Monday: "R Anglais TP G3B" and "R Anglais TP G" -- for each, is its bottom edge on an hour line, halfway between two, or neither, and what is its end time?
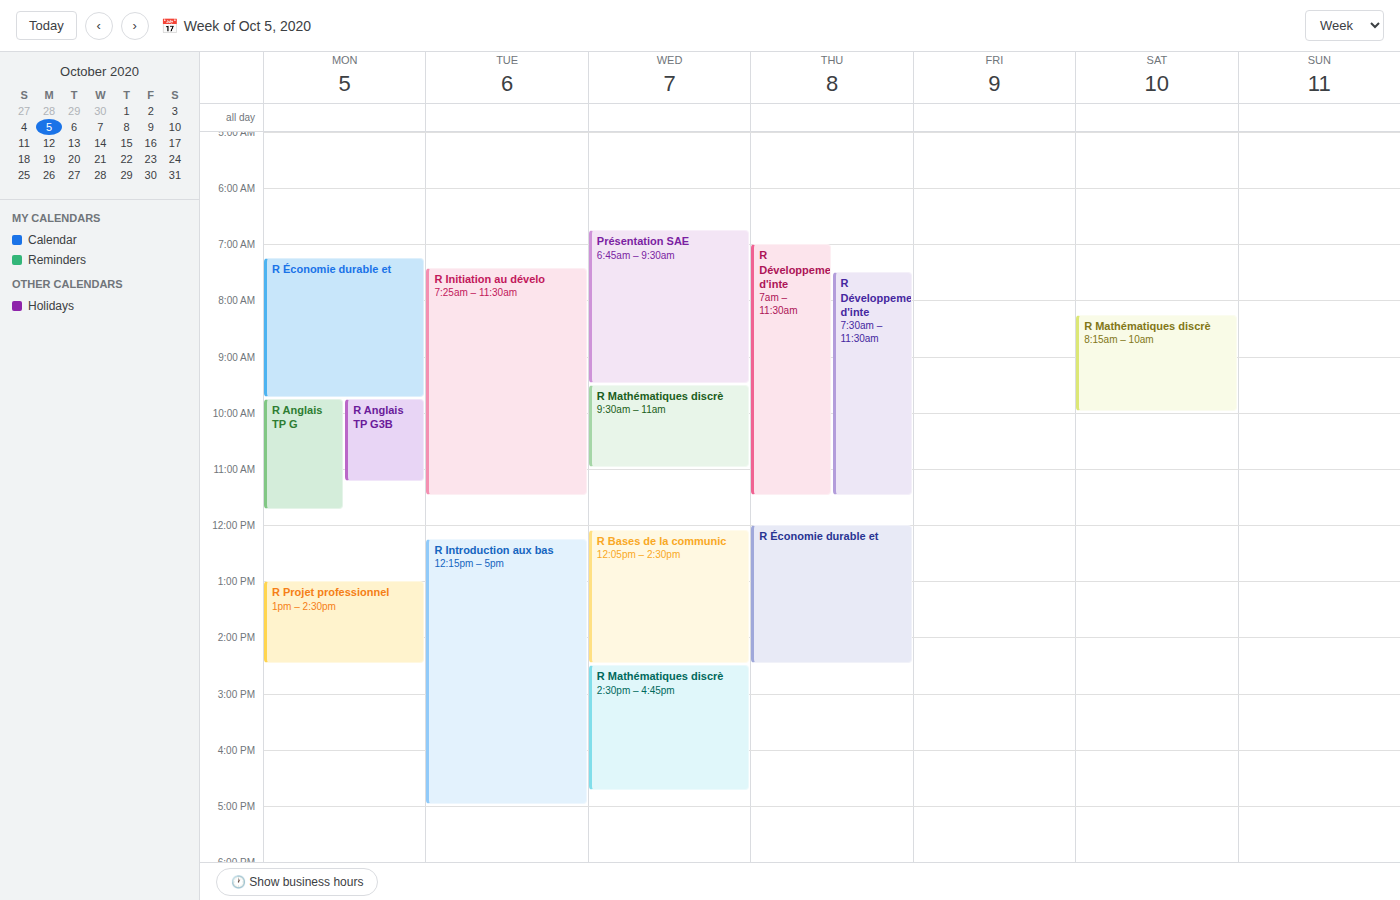
"R Anglais TP G3B": 11:15, neither: a quarter of the way from the 11:00 line to the 12:00 line. "R Anglais TP G": 11:45, neither: three quarters of the way from the 11:00 line to the 12:00 line.